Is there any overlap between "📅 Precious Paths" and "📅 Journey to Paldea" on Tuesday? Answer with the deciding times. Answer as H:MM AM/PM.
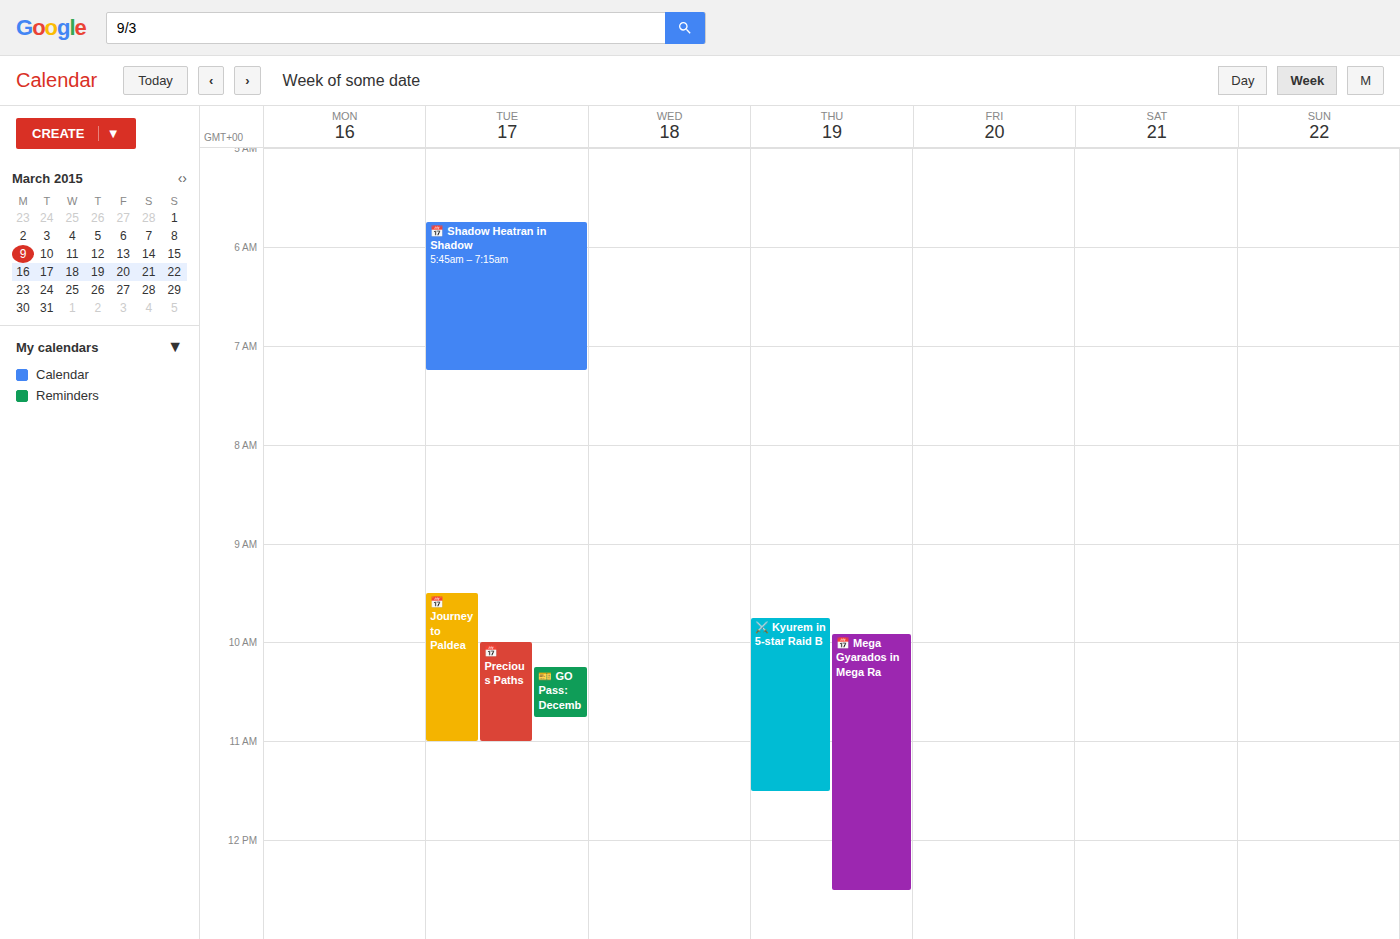
"📅 Precious Paths" starts at 10:00 AM, before "📅 Journey to Paldea" ends at 11:00 AM -- they overlap.